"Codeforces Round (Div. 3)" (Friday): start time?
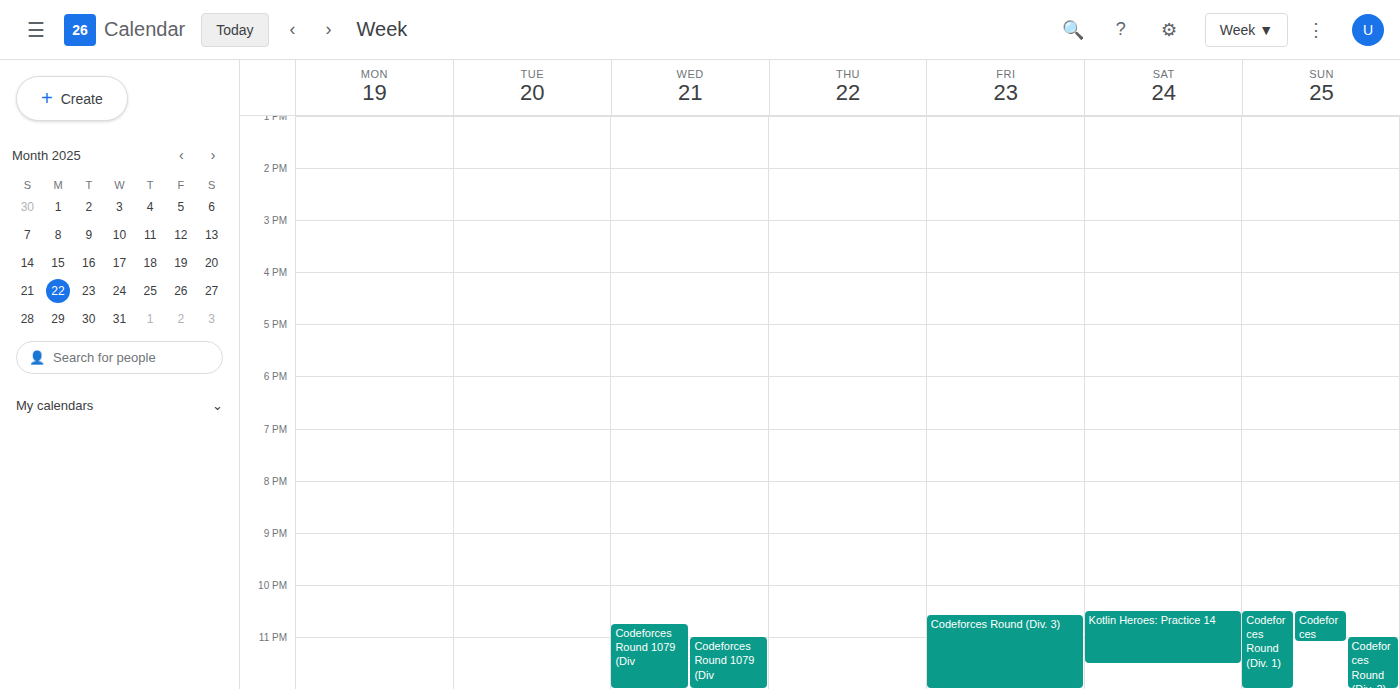
22:35